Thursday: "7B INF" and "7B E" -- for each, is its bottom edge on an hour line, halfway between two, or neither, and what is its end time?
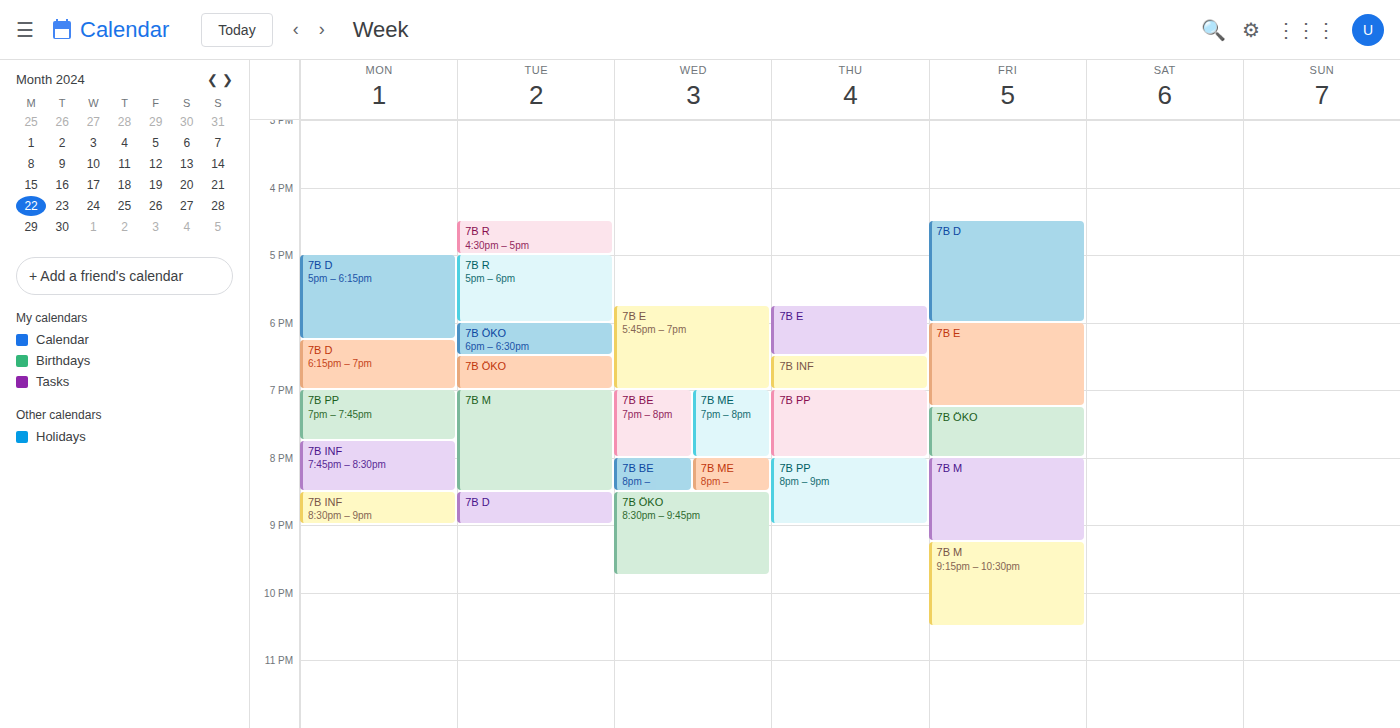
"7B INF": 19:00, exactly on the 19:00 line. "7B E": 18:30, halfway between the 18:00 and 19:00 lines.